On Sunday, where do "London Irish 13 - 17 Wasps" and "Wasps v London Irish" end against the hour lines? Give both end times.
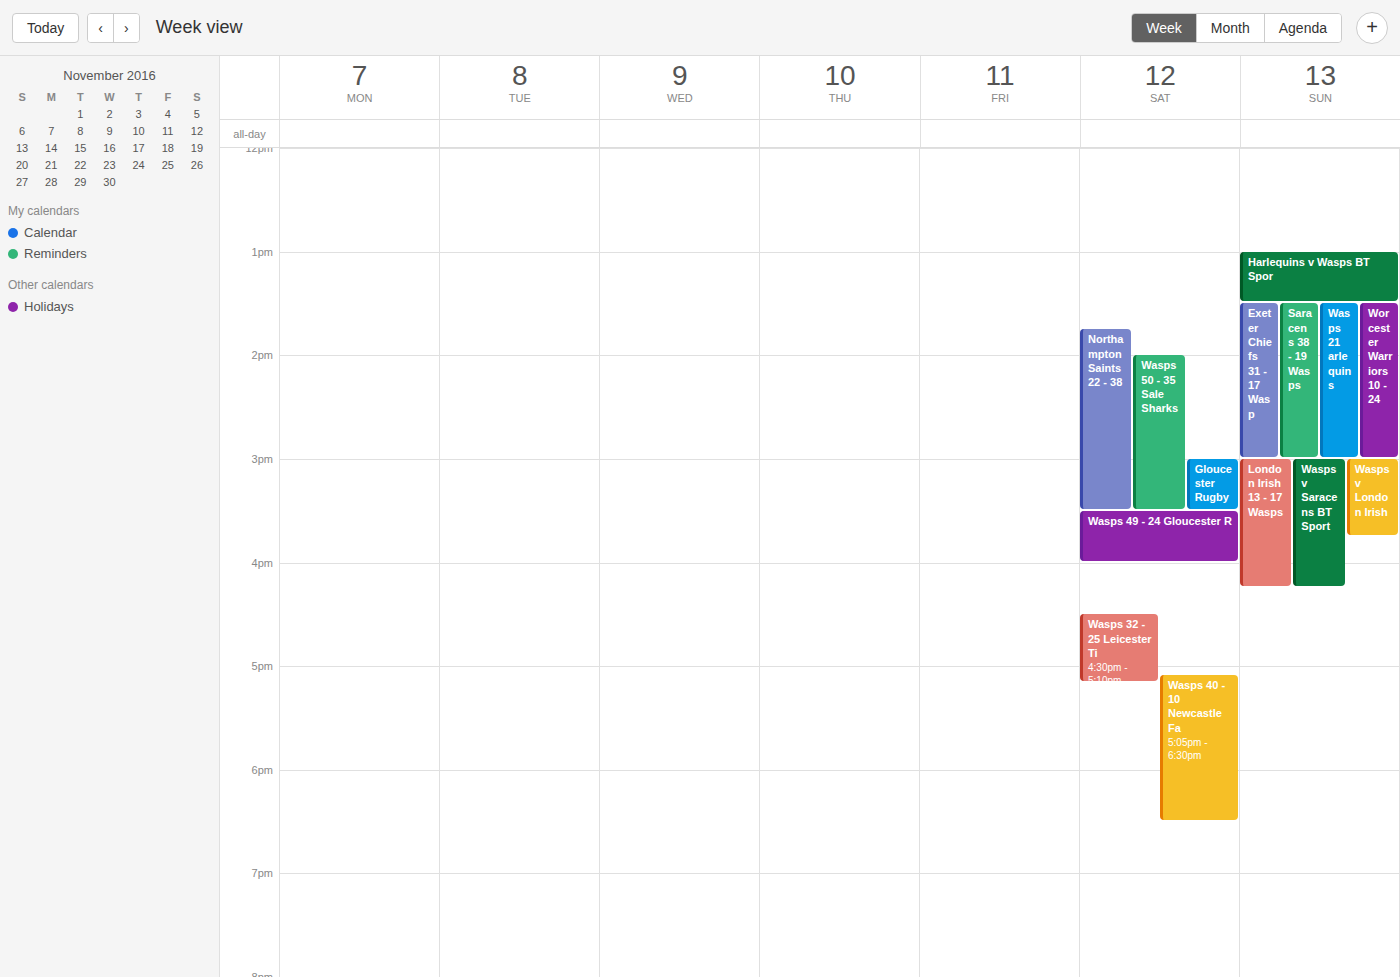
"London Irish 13 - 17 Wasps": 4:15 PM, neither: a quarter of the way from the 4 PM line to the 5 PM line. "Wasps v London Irish": 3:45 PM, neither: three quarters of the way from the 3 PM line to the 4 PM line.